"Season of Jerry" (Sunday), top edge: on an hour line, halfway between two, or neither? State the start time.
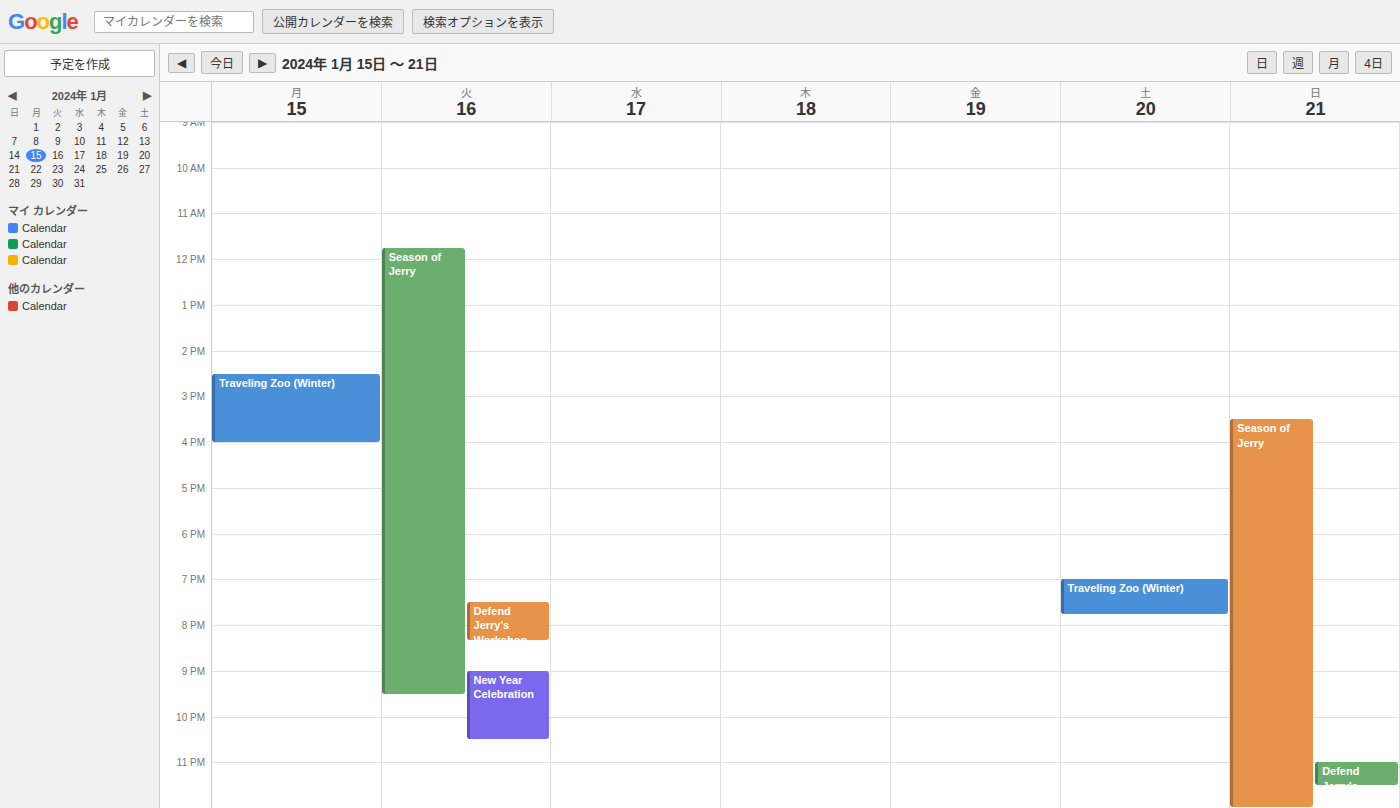
3:30 PM -- halfway between the 3 PM and 4 PM lines.